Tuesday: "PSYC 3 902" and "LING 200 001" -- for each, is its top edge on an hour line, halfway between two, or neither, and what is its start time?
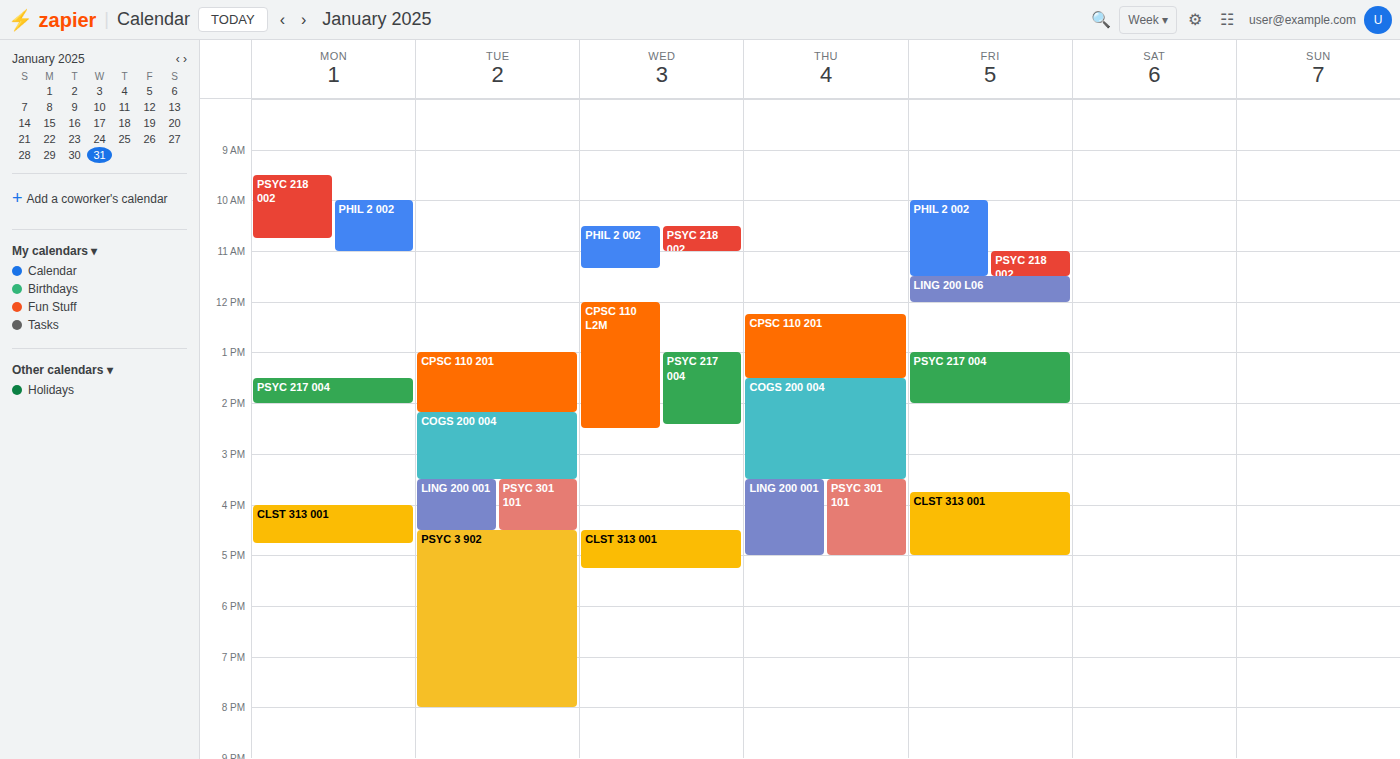
"PSYC 3 902": 4:30 PM, halfway between the 4 PM and 5 PM lines. "LING 200 001": 3:30 PM, halfway between the 3 PM and 4 PM lines.